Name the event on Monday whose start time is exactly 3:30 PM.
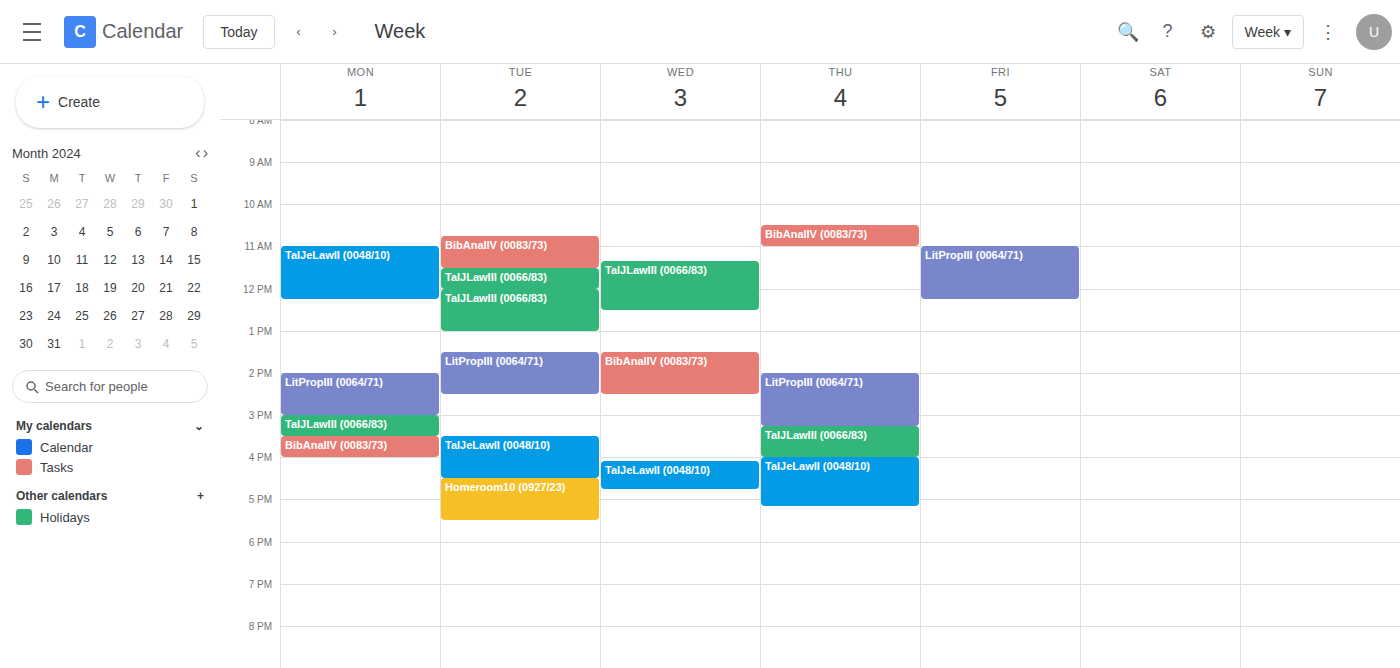
"BibAnalIV (0083/73)"